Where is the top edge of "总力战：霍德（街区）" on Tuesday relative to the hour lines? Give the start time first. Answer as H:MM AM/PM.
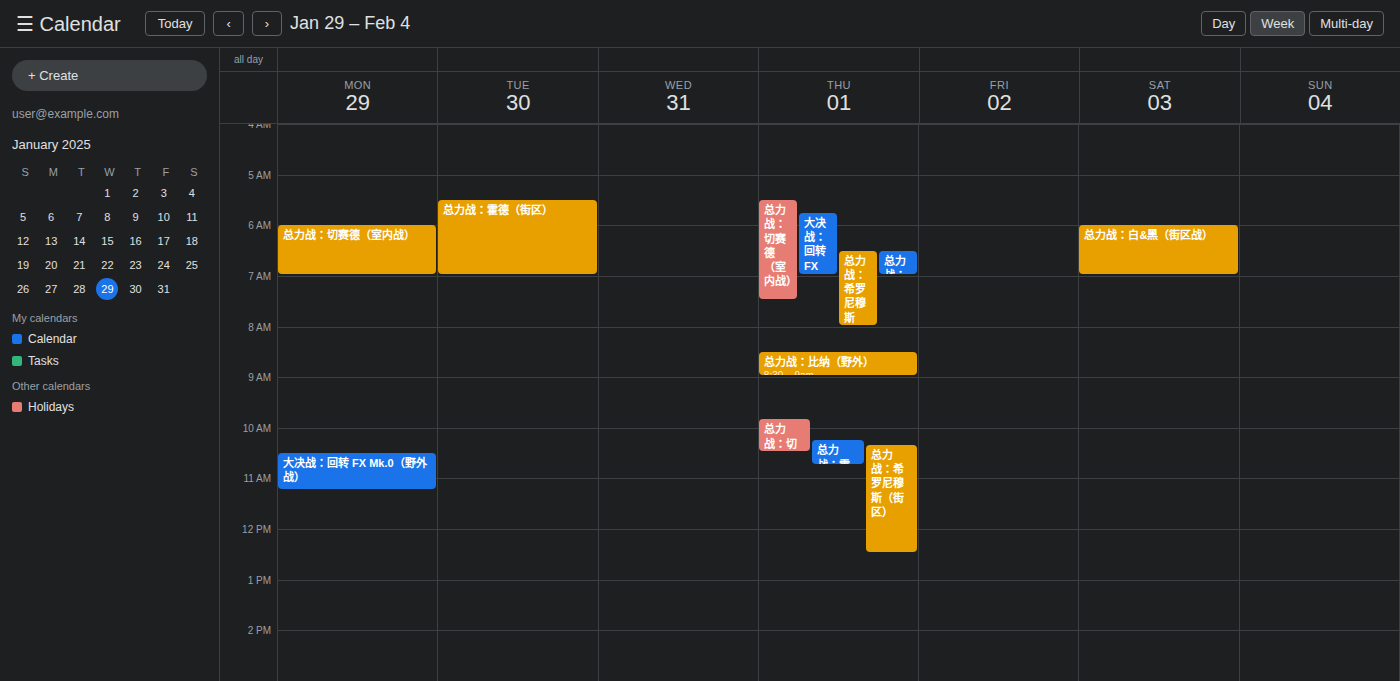
5:30 AM -- halfway between the 5 AM and 6 AM lines.